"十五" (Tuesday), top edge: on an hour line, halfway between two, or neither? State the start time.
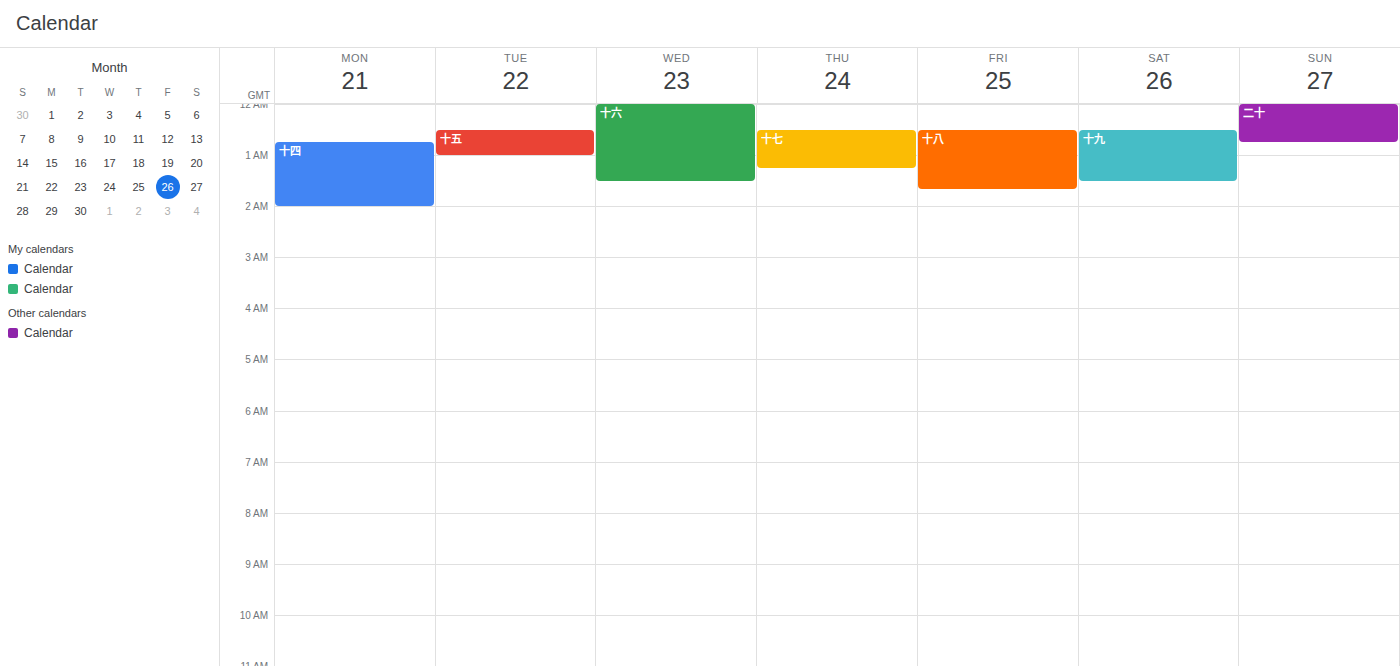
12:30 AM -- halfway between the 12 AM and 1 AM lines.